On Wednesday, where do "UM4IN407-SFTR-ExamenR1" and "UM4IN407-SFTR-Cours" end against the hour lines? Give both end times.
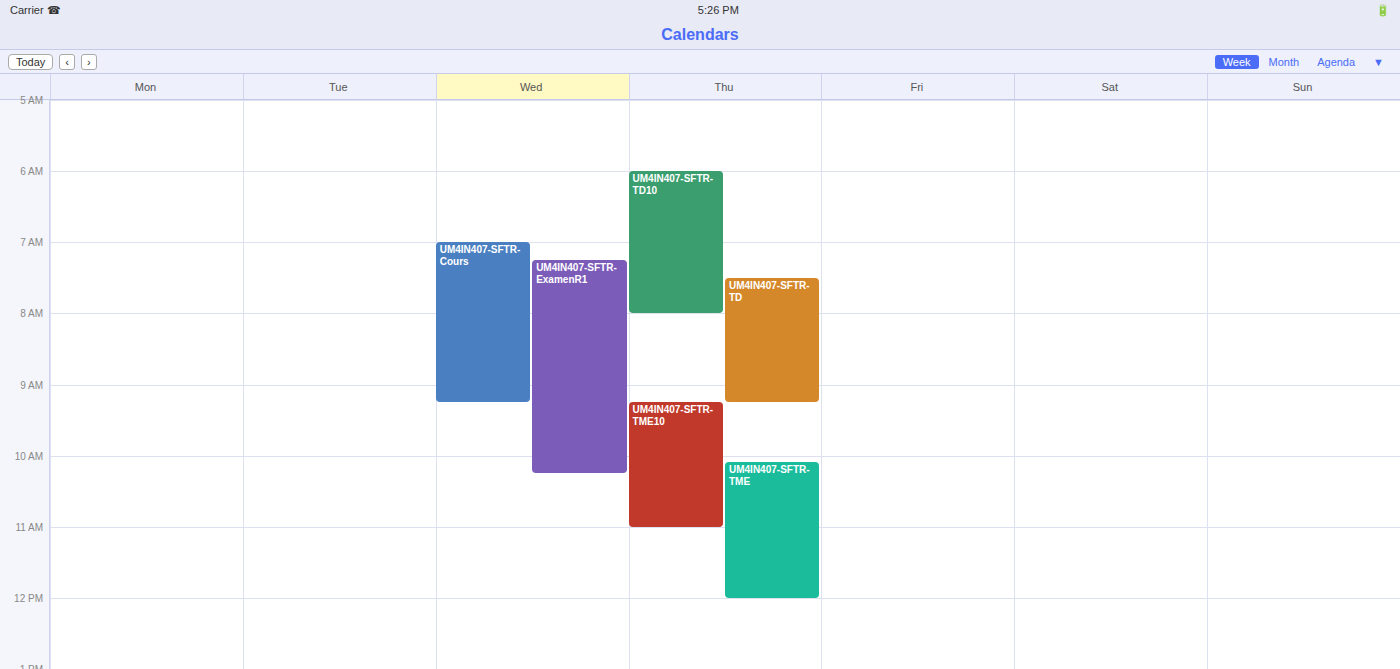
"UM4IN407-SFTR-ExamenR1": 10:15, neither: a quarter of the way from the 10:00 line to the 11:00 line. "UM4IN407-SFTR-Cours": 09:15, neither: a quarter of the way from the 09:00 line to the 10:00 line.